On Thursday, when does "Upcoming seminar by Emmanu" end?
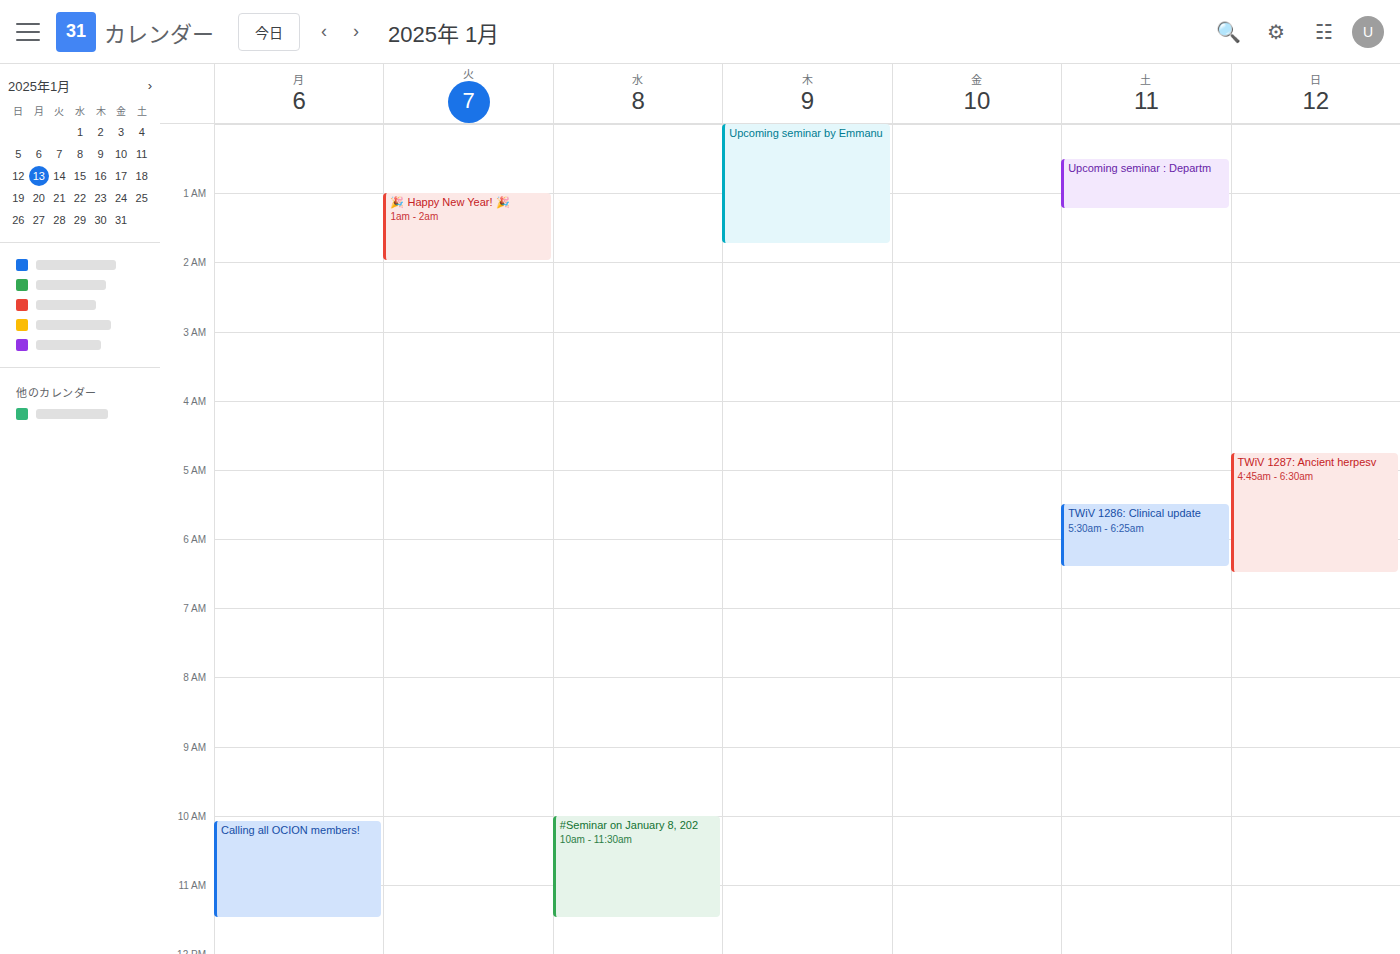
1:45 AM